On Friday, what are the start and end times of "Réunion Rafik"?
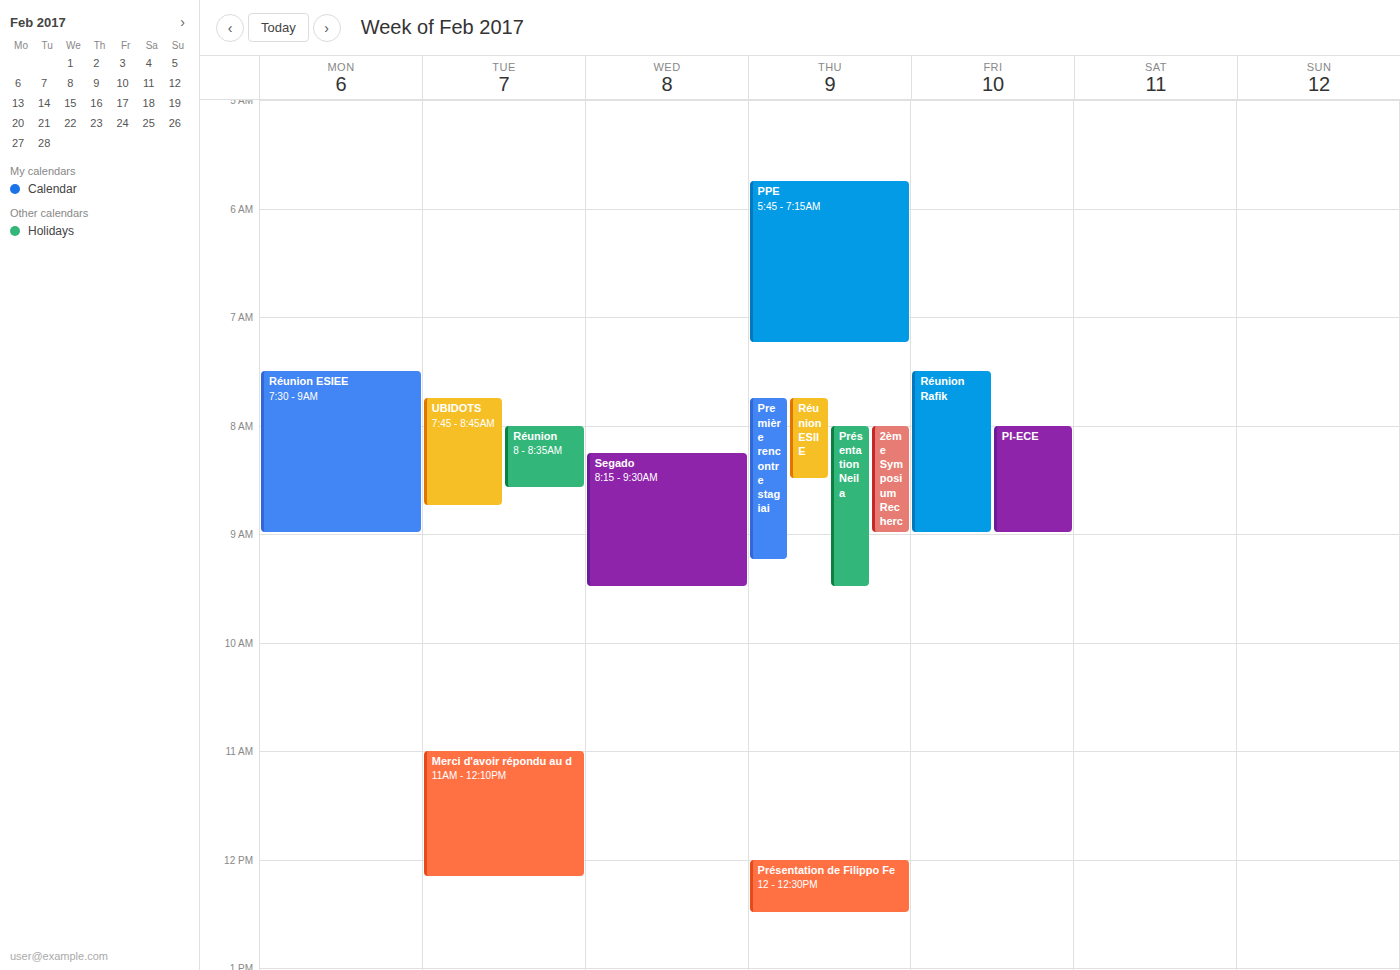
7:30 AM to 9:00 AM